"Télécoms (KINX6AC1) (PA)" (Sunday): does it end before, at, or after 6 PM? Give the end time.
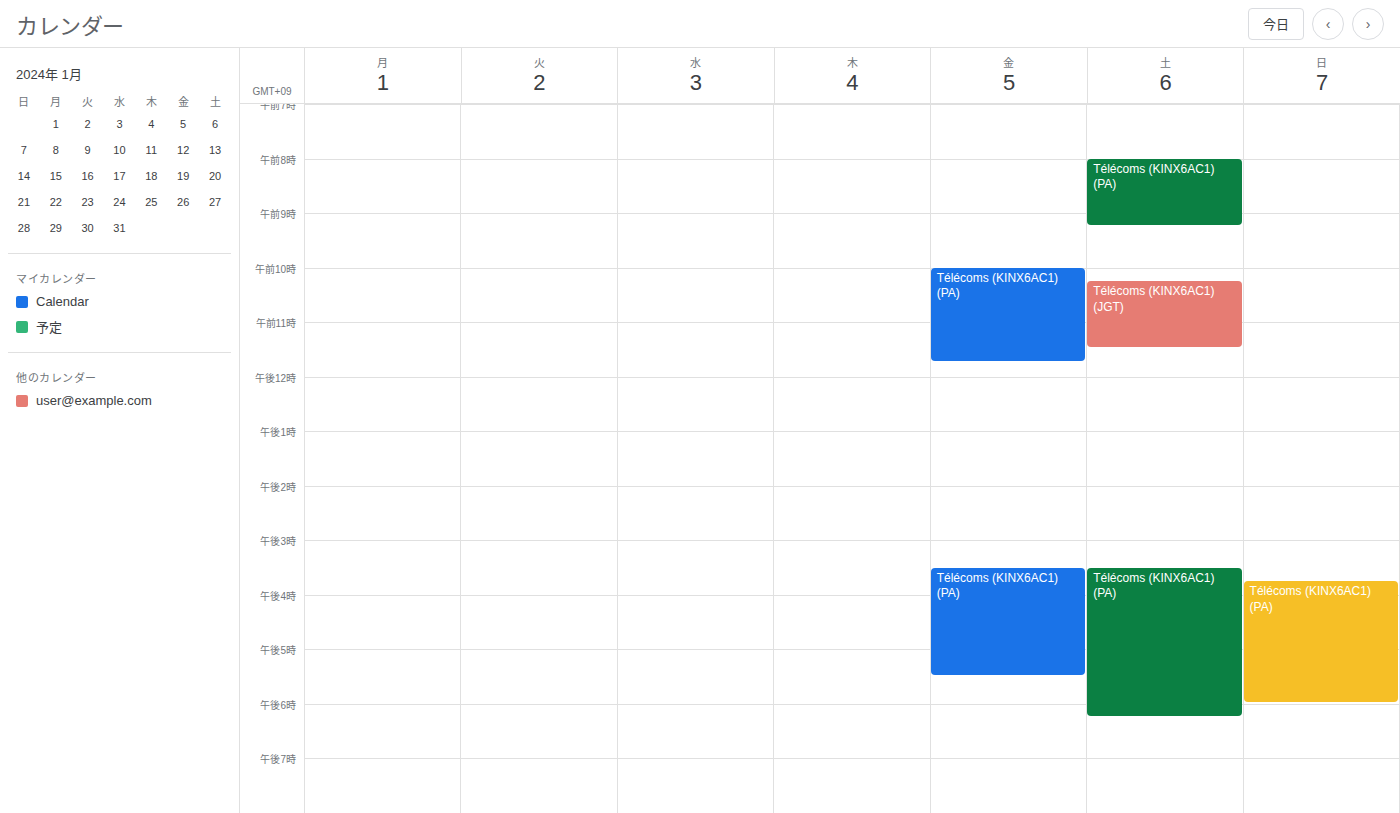
6:00 PM -- exactly at 6 PM, on the 6 PM line.